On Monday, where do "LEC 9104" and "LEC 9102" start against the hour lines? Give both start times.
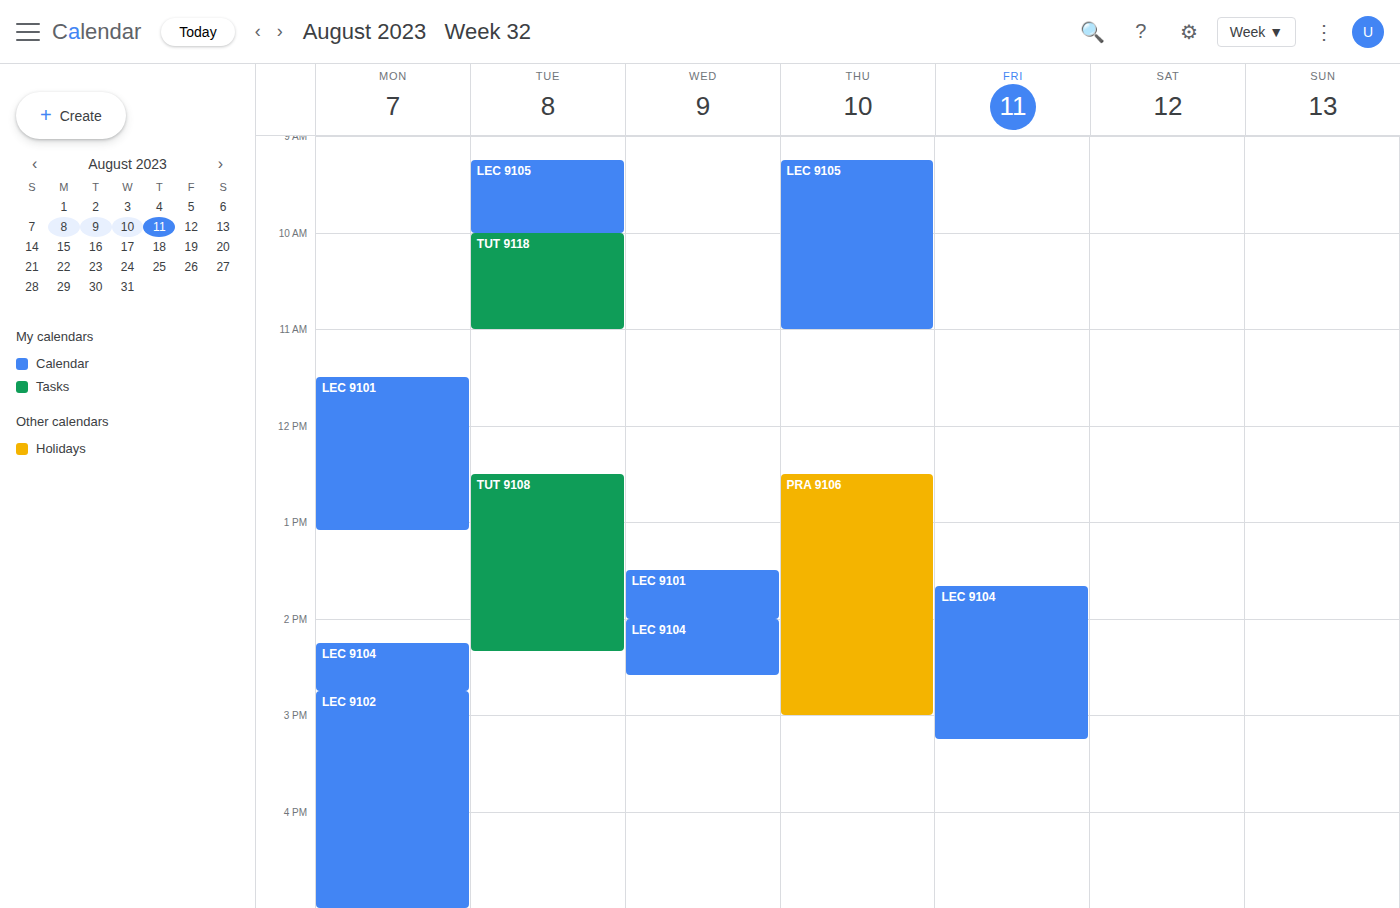
"LEC 9104": 2:15 PM, neither: a quarter of the way from the 2 PM line to the 3 PM line. "LEC 9102": 2:45 PM, neither: three quarters of the way from the 2 PM line to the 3 PM line.